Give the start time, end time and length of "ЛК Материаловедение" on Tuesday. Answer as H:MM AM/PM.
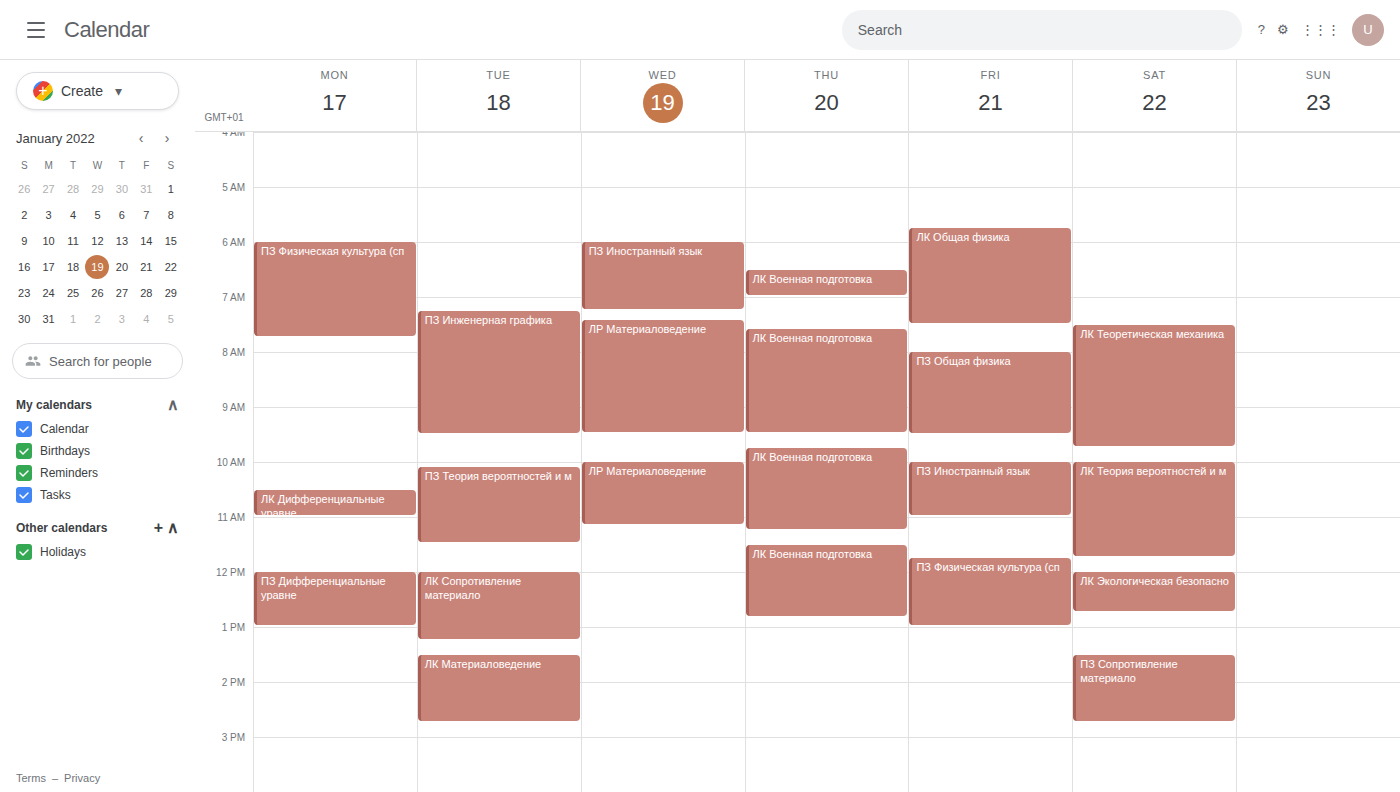
1:30 PM to 2:45 PM, 1 hour 15 minutes